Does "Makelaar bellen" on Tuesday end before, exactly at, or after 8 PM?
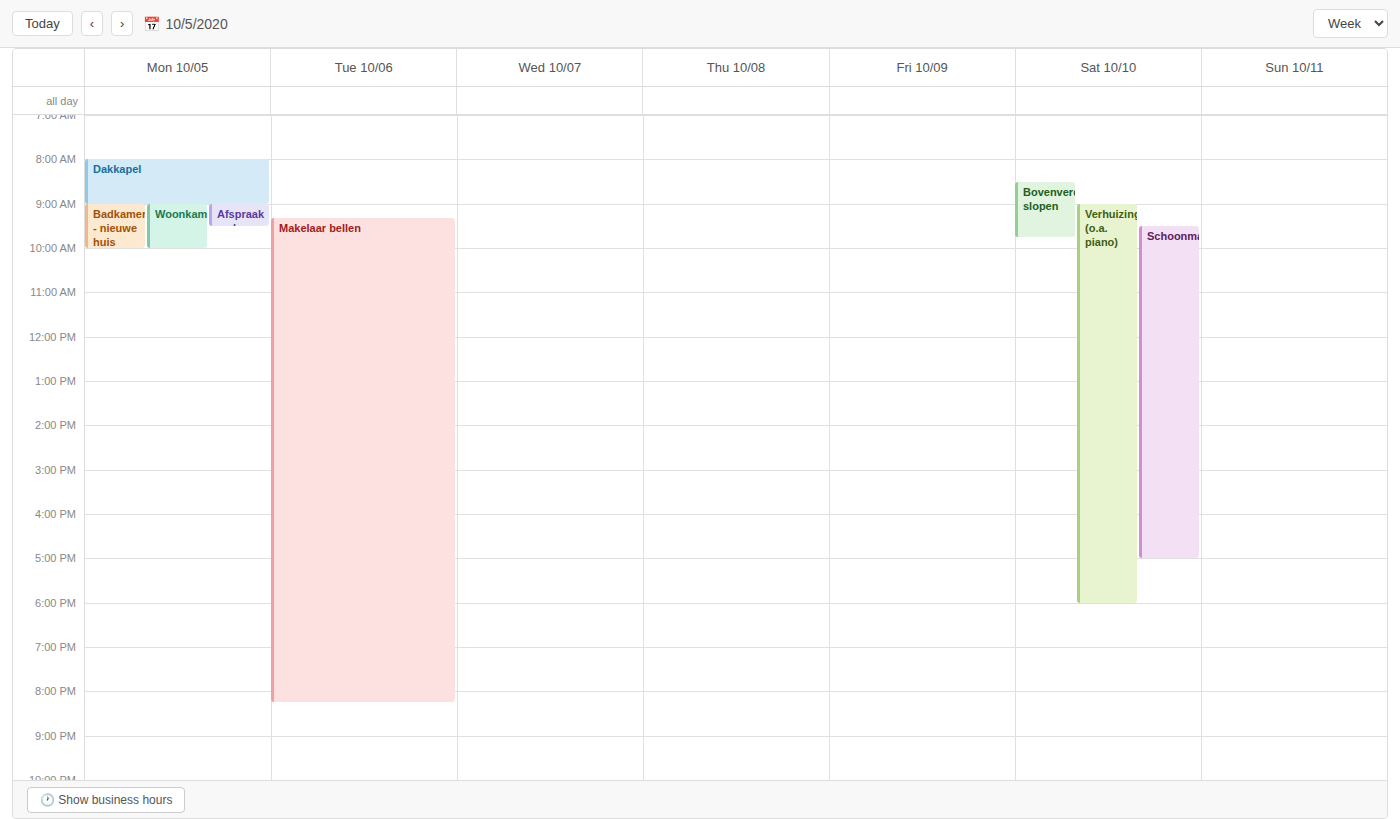
8:15 PM -- after 8 PM, 15 minutes below the 8 PM line.